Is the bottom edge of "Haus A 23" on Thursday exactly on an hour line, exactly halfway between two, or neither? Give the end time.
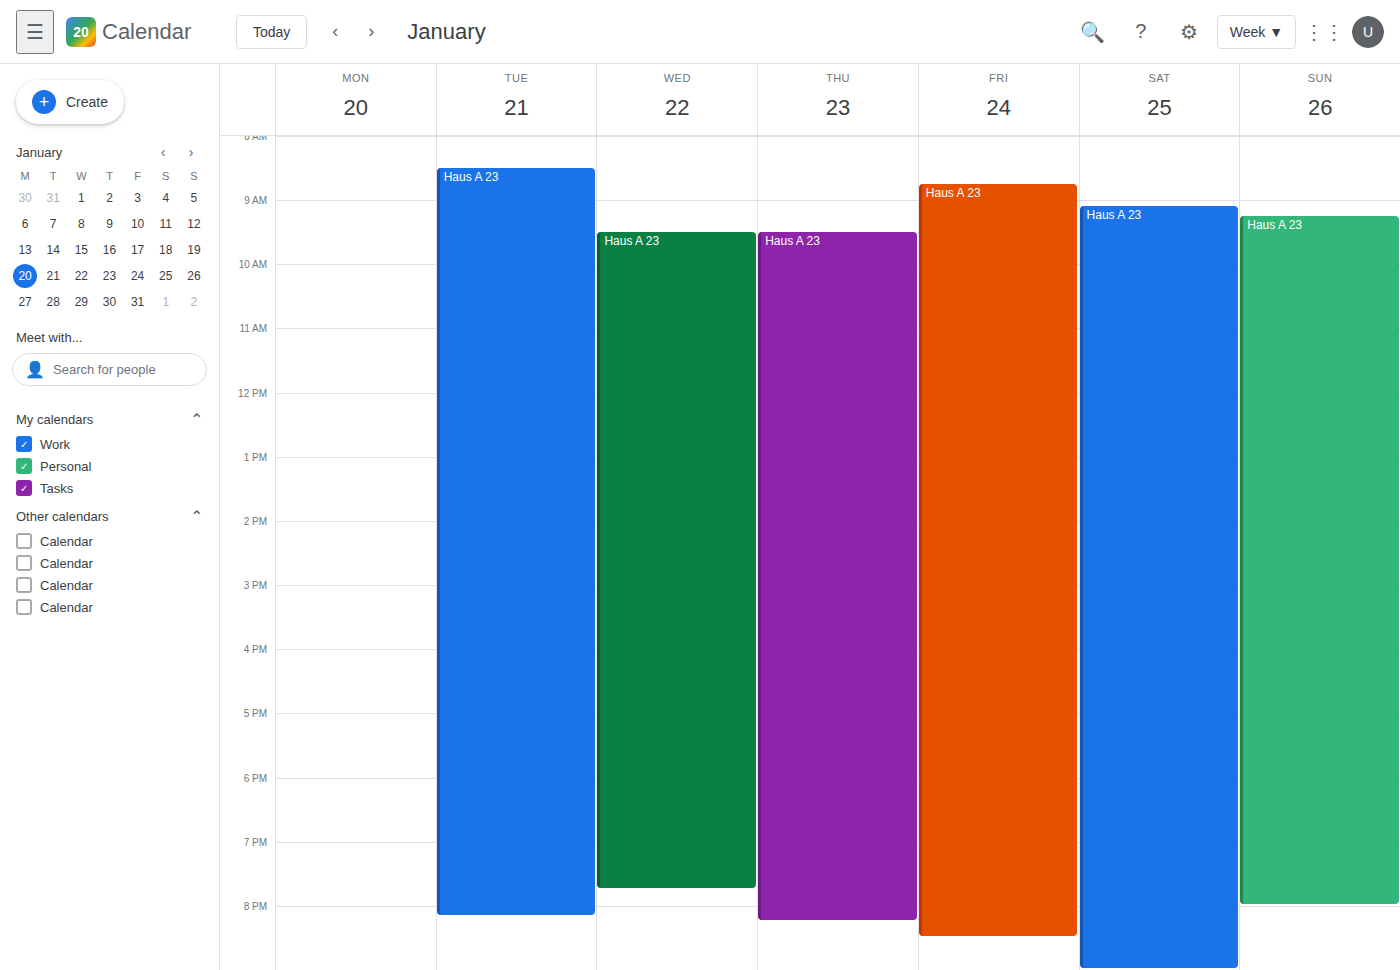
8:15 PM -- neither: a quarter of the way from the 8 PM line to the 9 PM line.